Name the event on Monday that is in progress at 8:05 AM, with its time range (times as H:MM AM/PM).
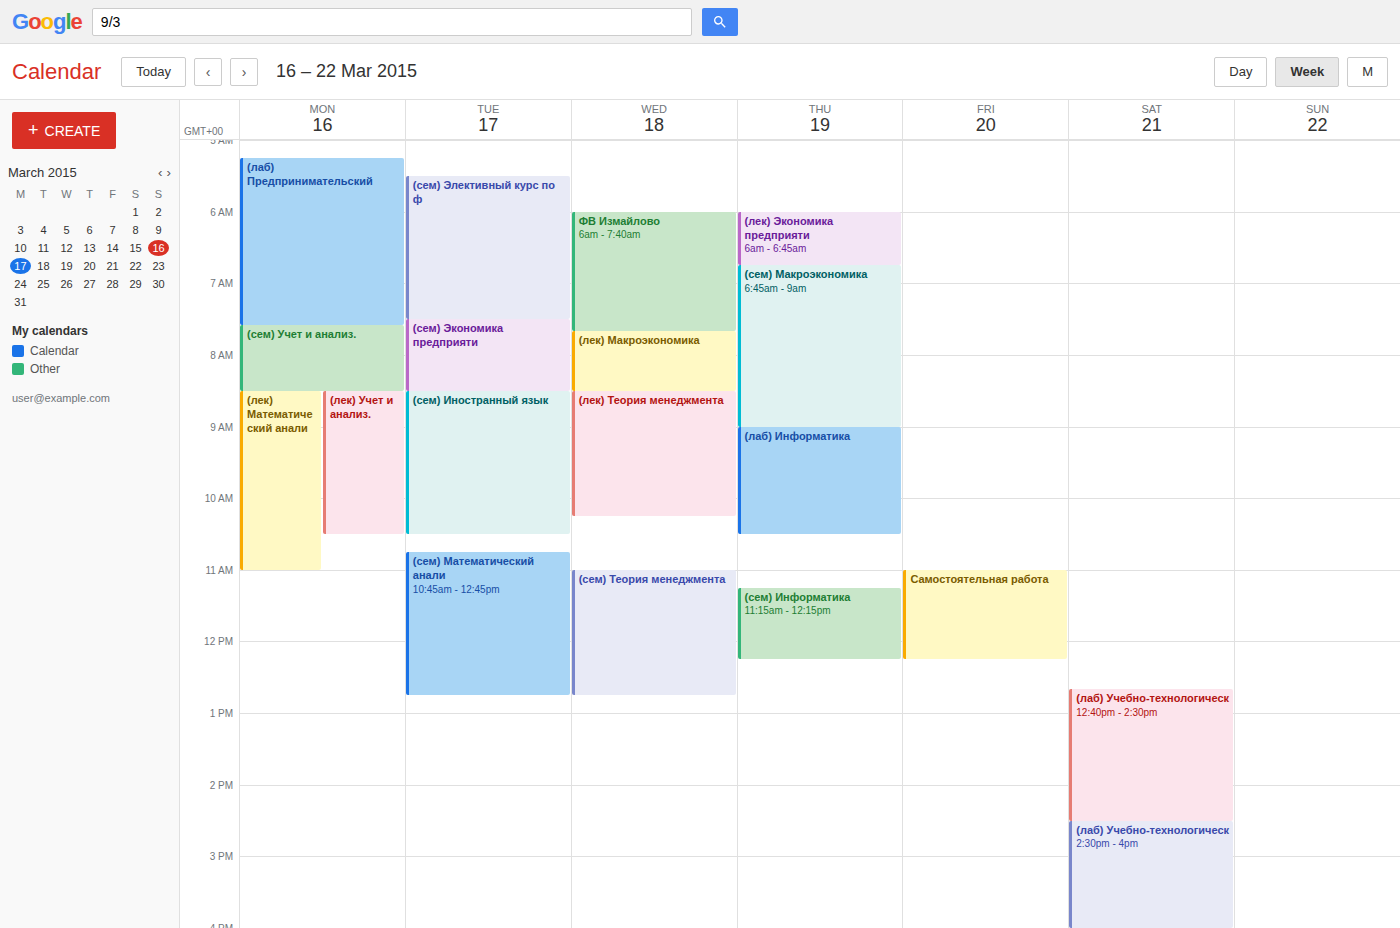
"(сем) Учет и анализ.", 7:35 AM to 8:30 AM